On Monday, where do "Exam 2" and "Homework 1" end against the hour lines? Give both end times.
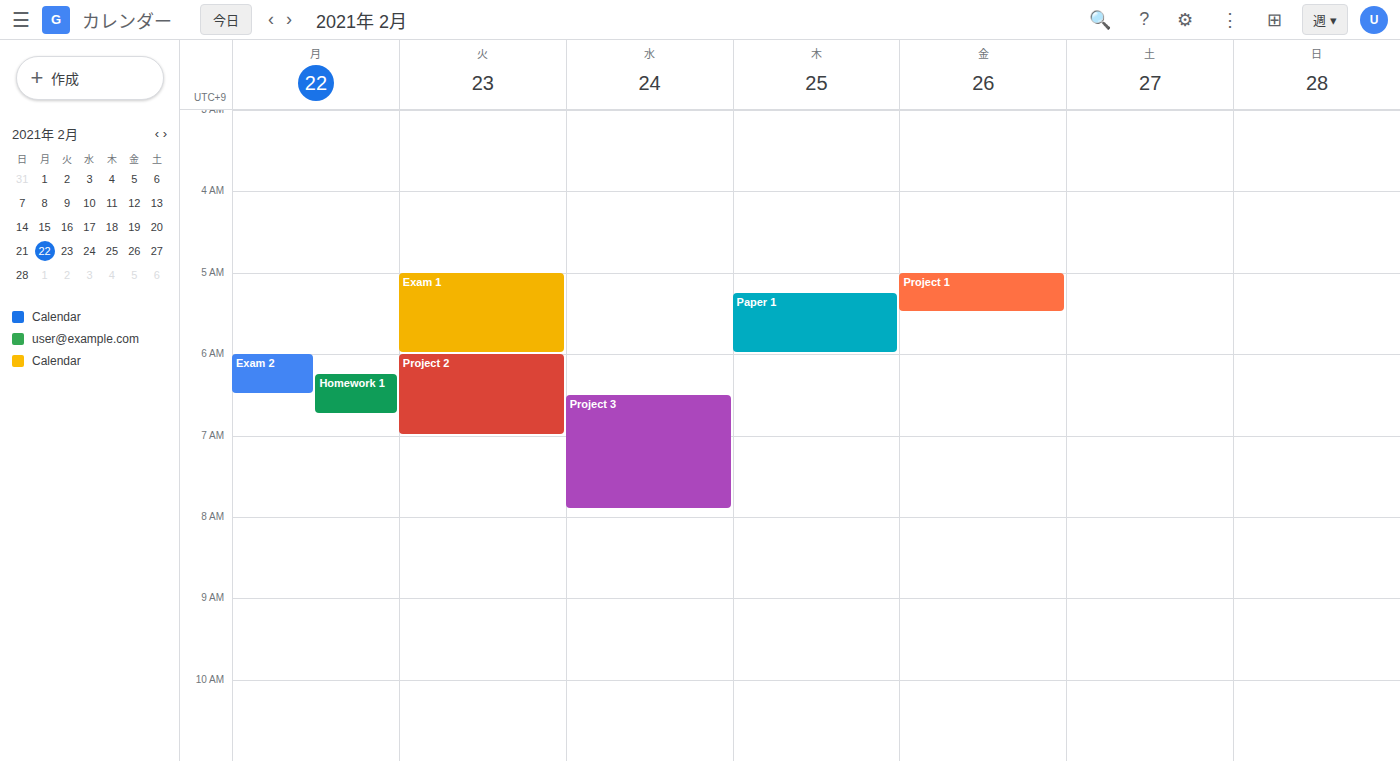
"Exam 2": 06:30, halfway between the 06:00 and 07:00 lines. "Homework 1": 06:45, neither: three quarters of the way from the 06:00 line to the 07:00 line.